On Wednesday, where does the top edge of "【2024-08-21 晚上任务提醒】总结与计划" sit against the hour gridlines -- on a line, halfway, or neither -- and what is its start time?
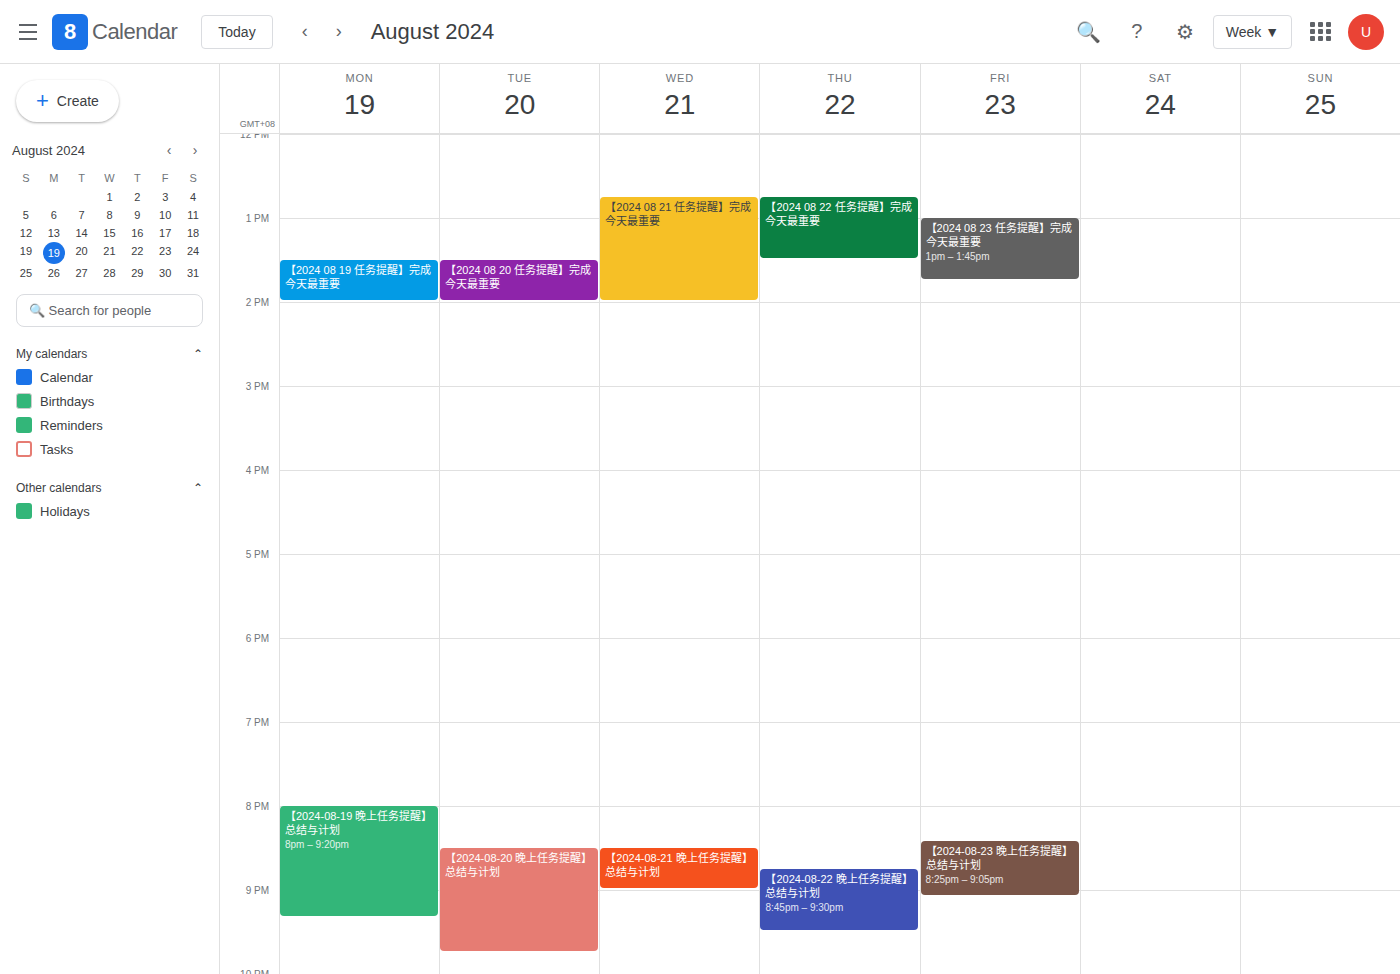
8:30 PM -- halfway between the 8 PM and 9 PM lines.